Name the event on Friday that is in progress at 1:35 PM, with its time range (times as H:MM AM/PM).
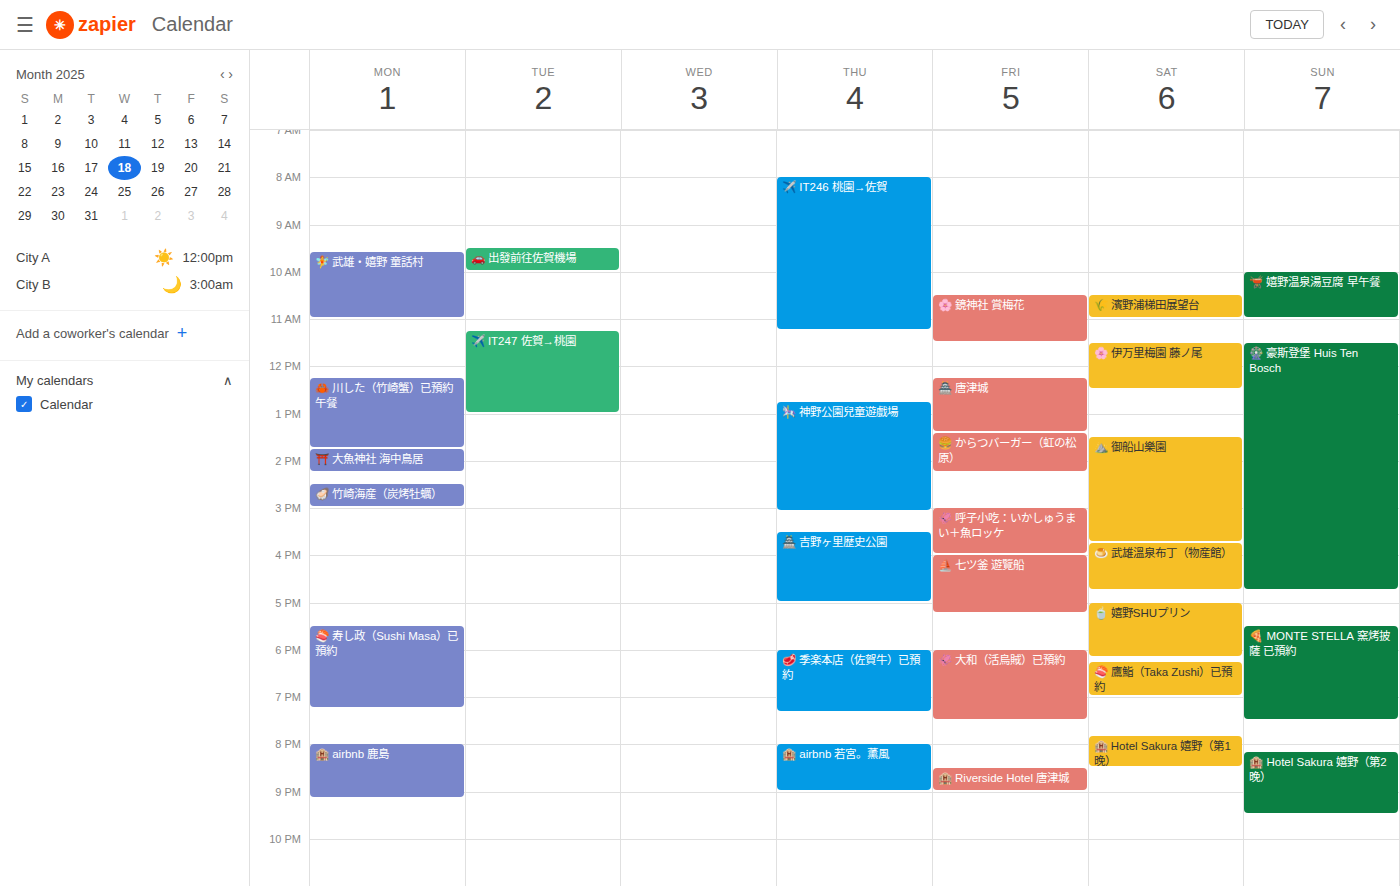
"🍔 からつバーガー（虹の松原）", 1:25 PM to 2:15 PM